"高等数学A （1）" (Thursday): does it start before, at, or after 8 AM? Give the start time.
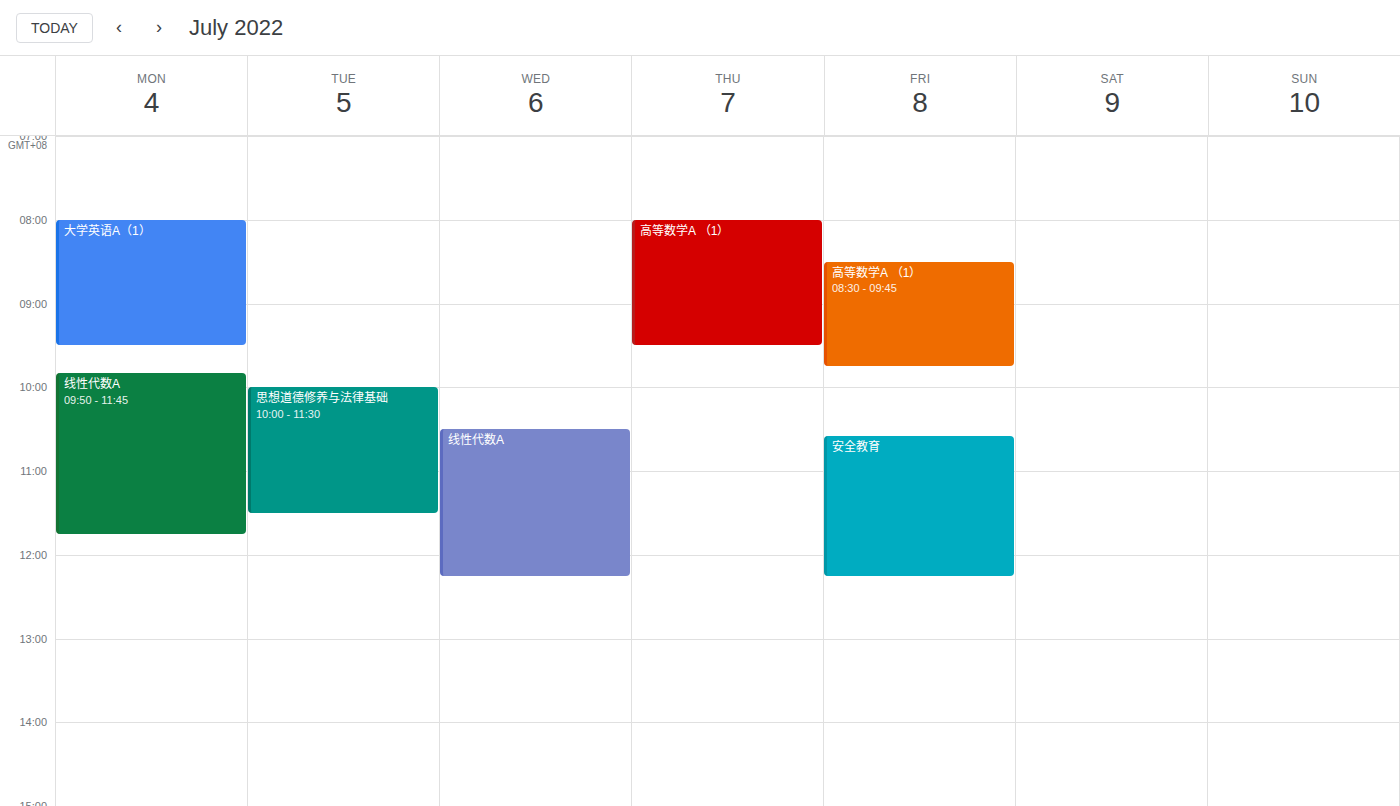
8:00 AM -- exactly at 8 AM, on the 8 AM line.